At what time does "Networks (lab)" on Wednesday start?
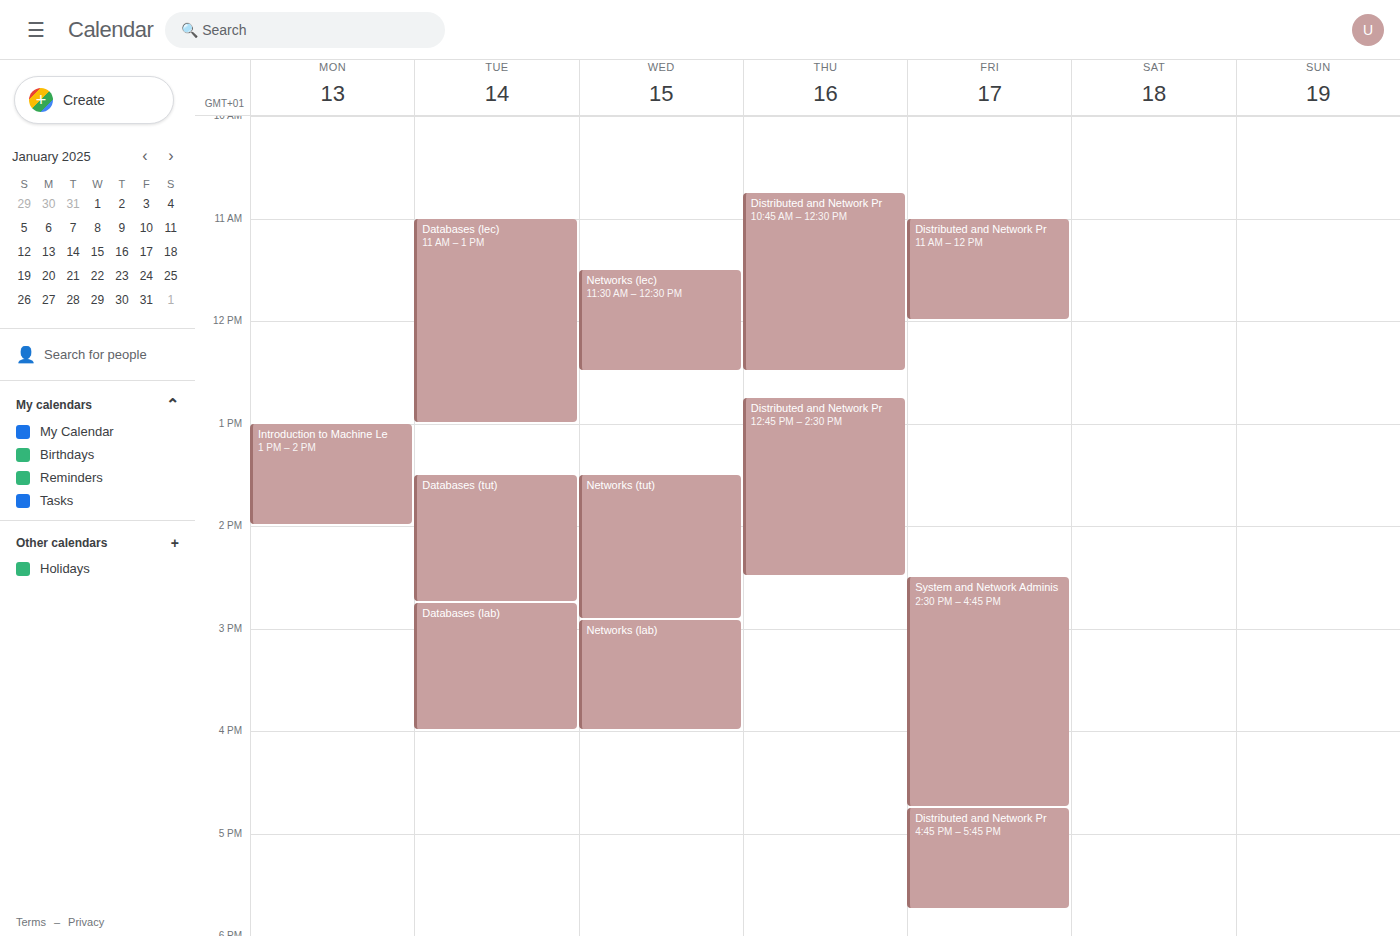
2:55 PM